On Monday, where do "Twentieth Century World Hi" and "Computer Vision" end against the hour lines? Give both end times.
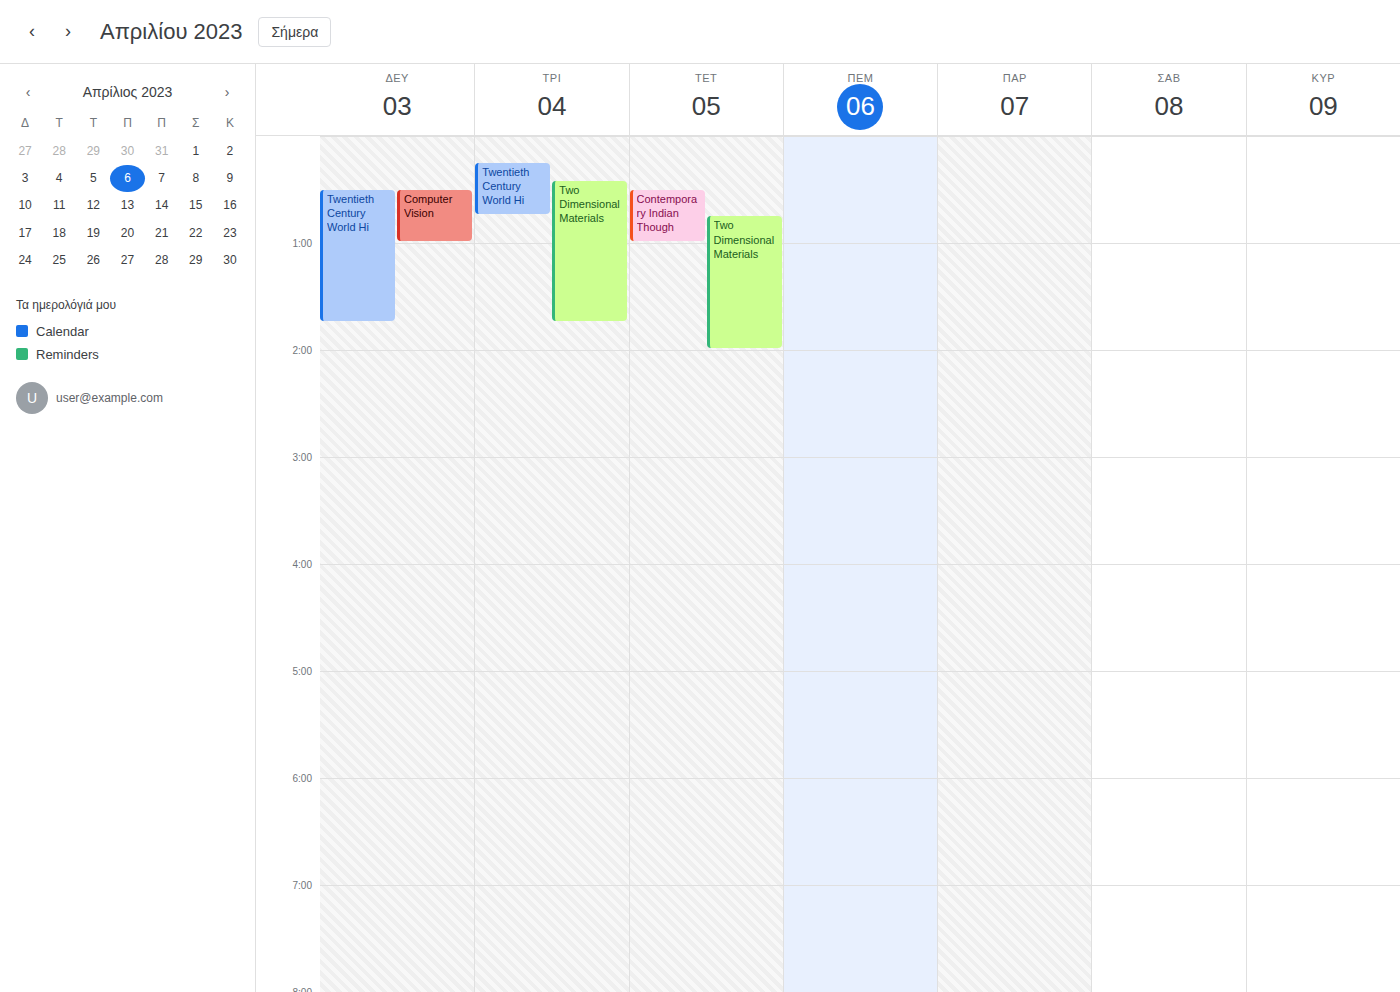
"Twentieth Century World Hi": 1:45 AM, neither: three quarters of the way from the 1 AM line to the 2 AM line. "Computer Vision": 1:00 AM, exactly on the 1 AM line.